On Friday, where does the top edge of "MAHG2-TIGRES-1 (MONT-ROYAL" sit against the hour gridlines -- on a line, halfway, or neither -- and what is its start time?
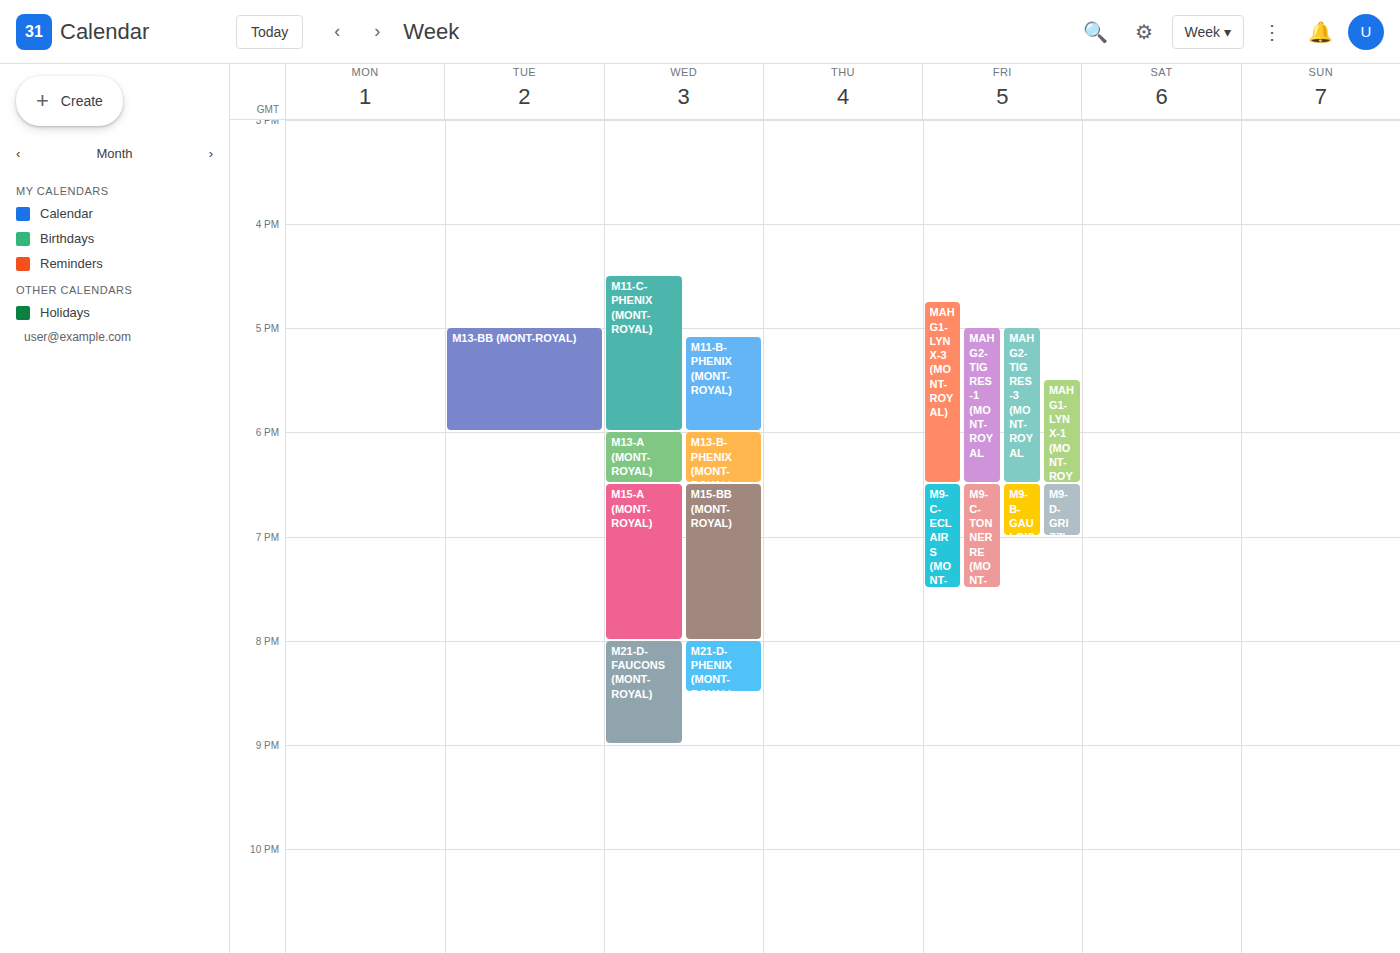
5:00 PM -- exactly on the 5 PM line.